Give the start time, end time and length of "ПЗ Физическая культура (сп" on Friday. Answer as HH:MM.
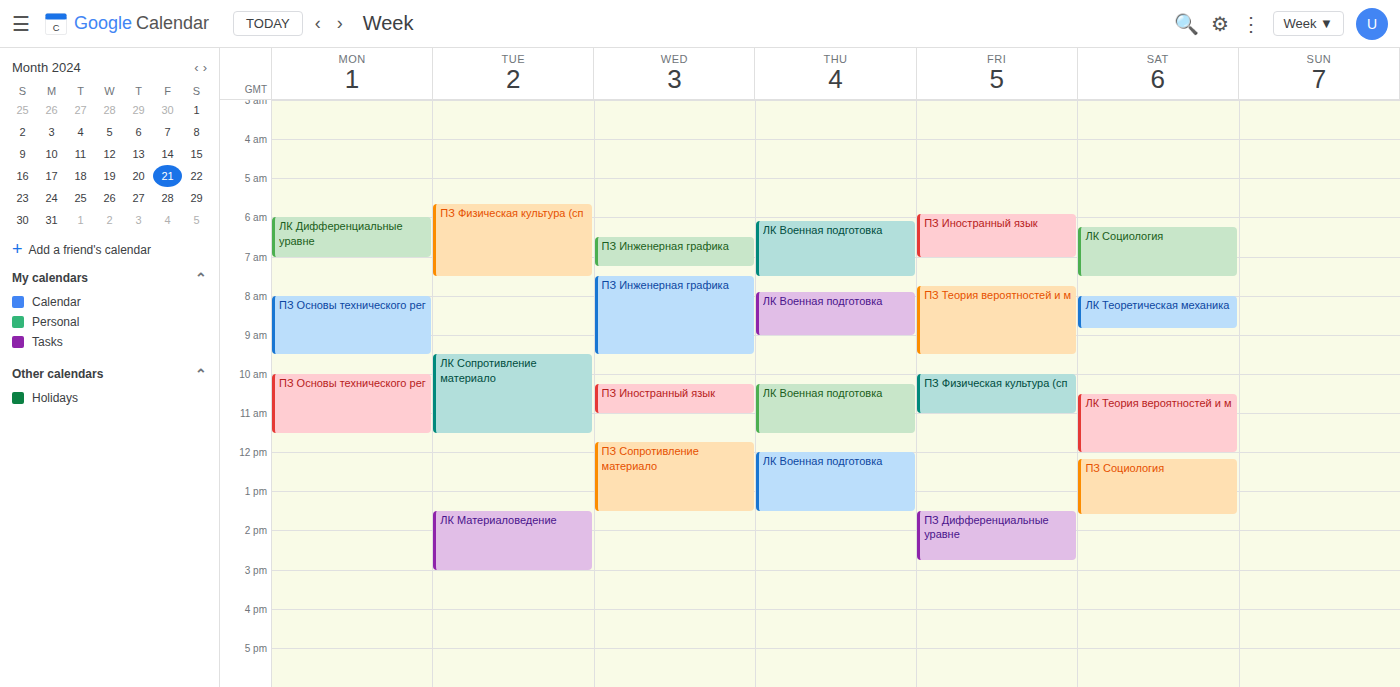
10:00 to 11:00, 1 hour